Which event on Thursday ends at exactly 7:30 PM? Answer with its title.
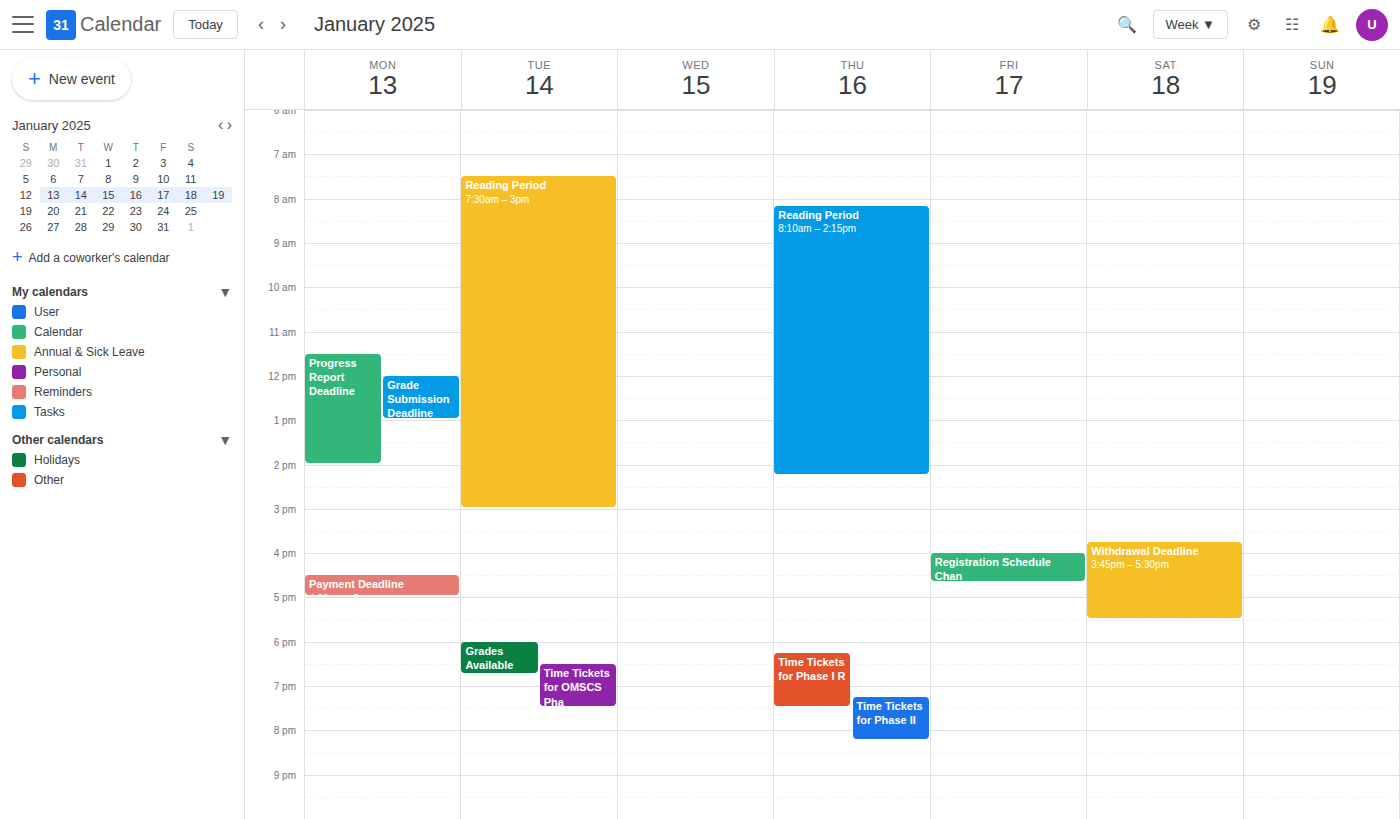
"Time Tickets for Phase I R"